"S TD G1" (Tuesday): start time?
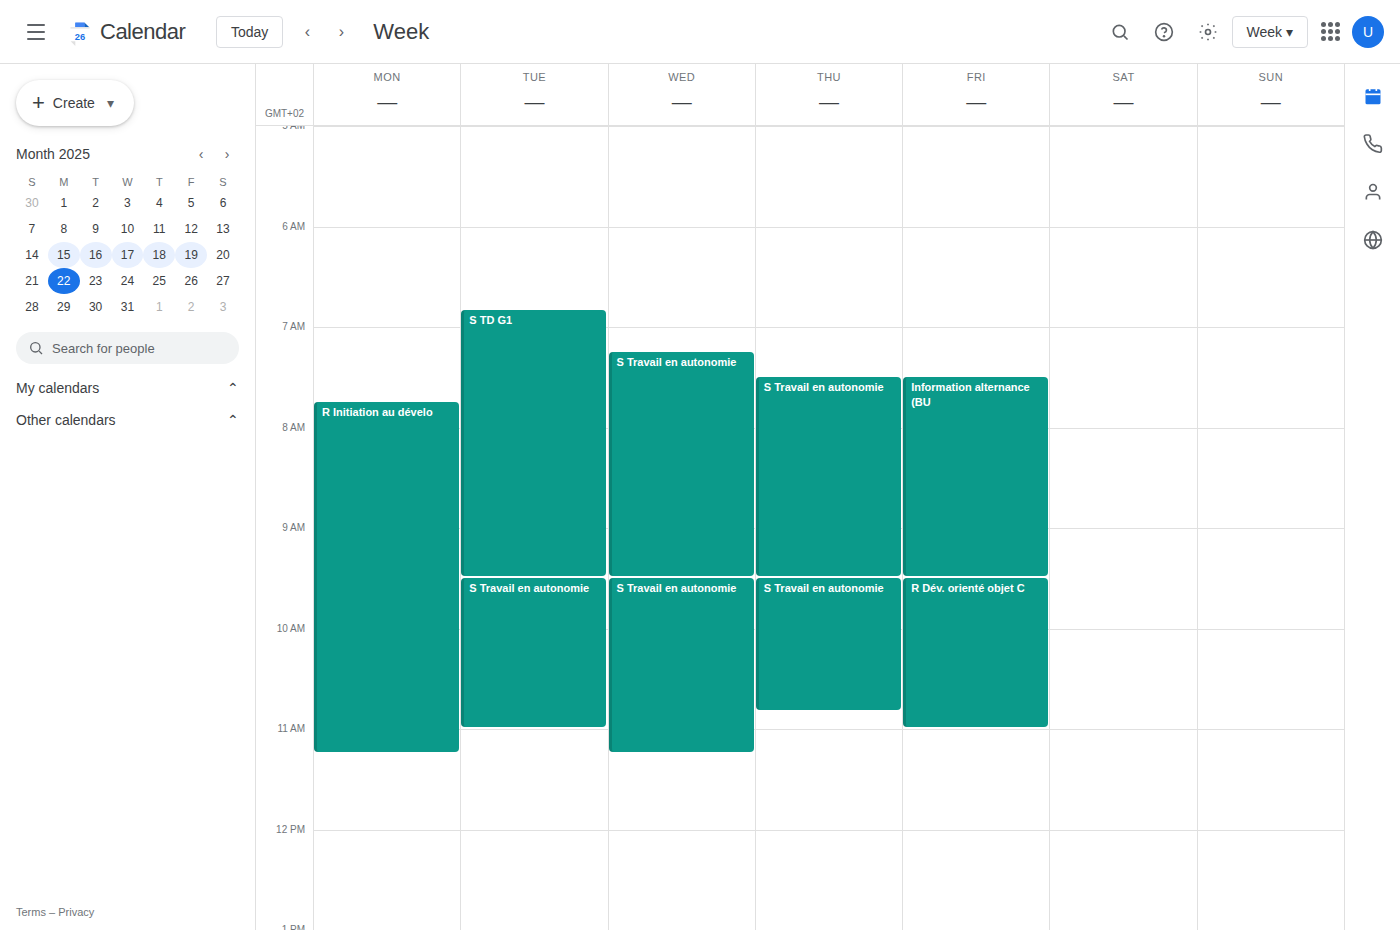
6:50 AM